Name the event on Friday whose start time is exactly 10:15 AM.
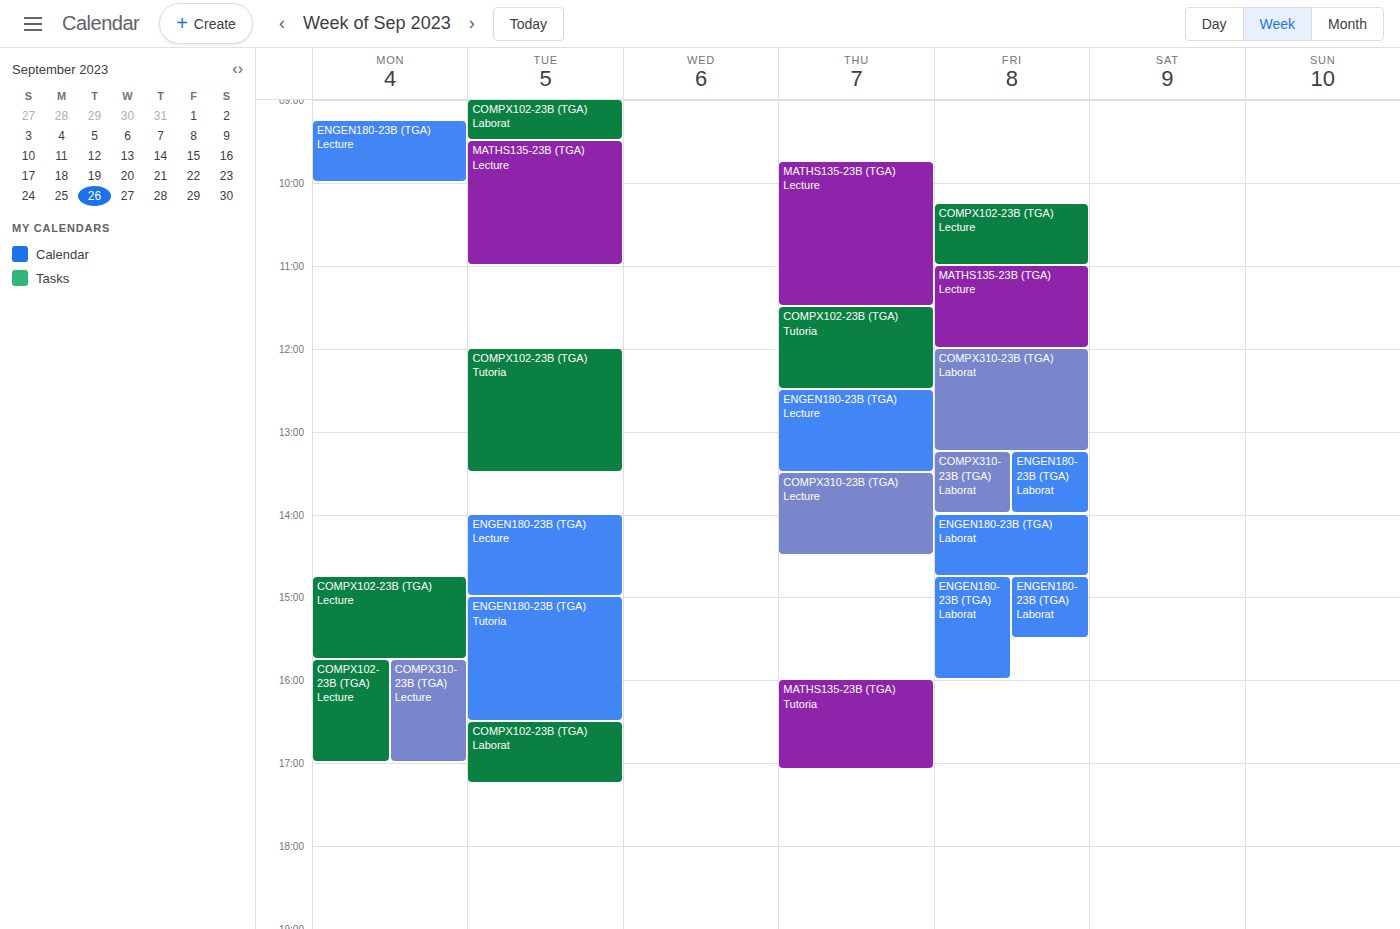
"COMPX102-23B (TGA) Lecture"